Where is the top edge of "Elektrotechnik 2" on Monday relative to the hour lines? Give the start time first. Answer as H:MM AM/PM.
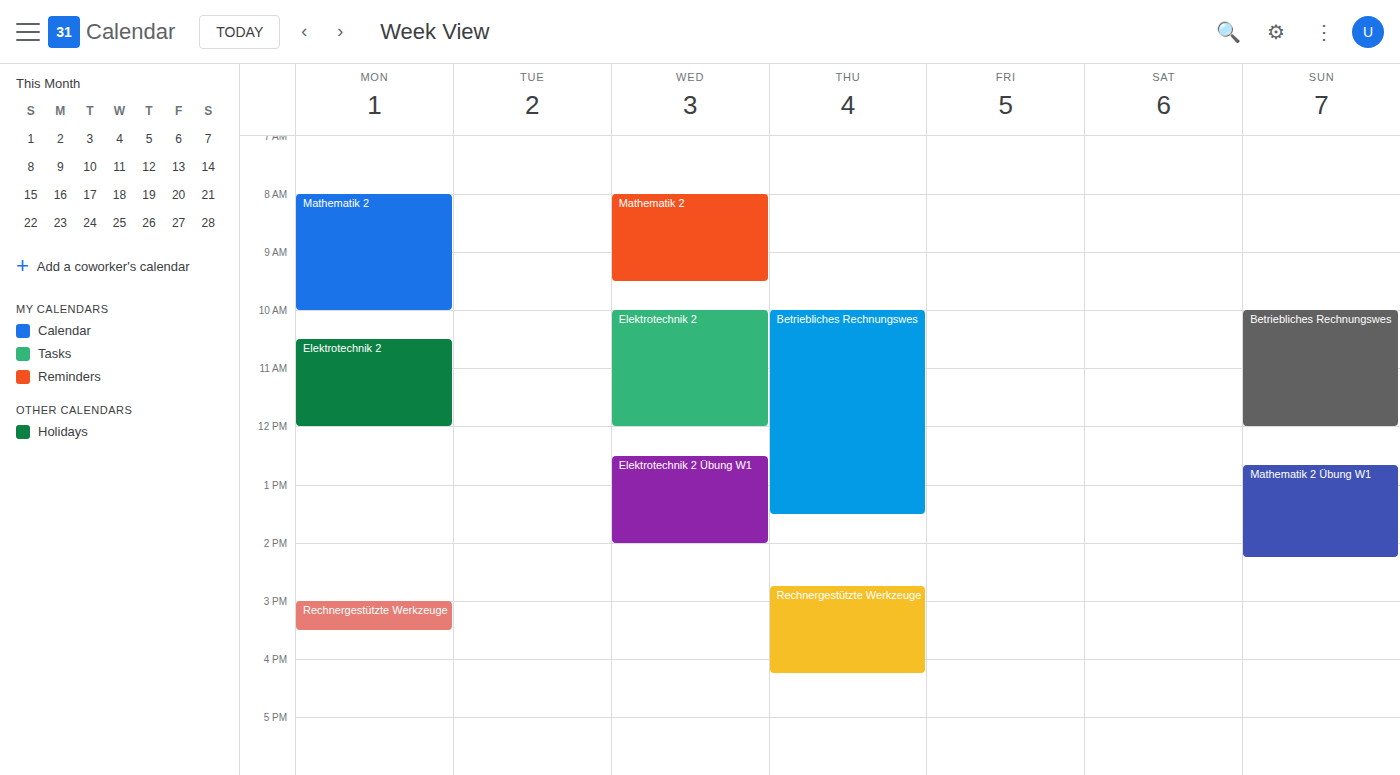
10:30 AM -- halfway between the 10 AM and 11 AM lines.